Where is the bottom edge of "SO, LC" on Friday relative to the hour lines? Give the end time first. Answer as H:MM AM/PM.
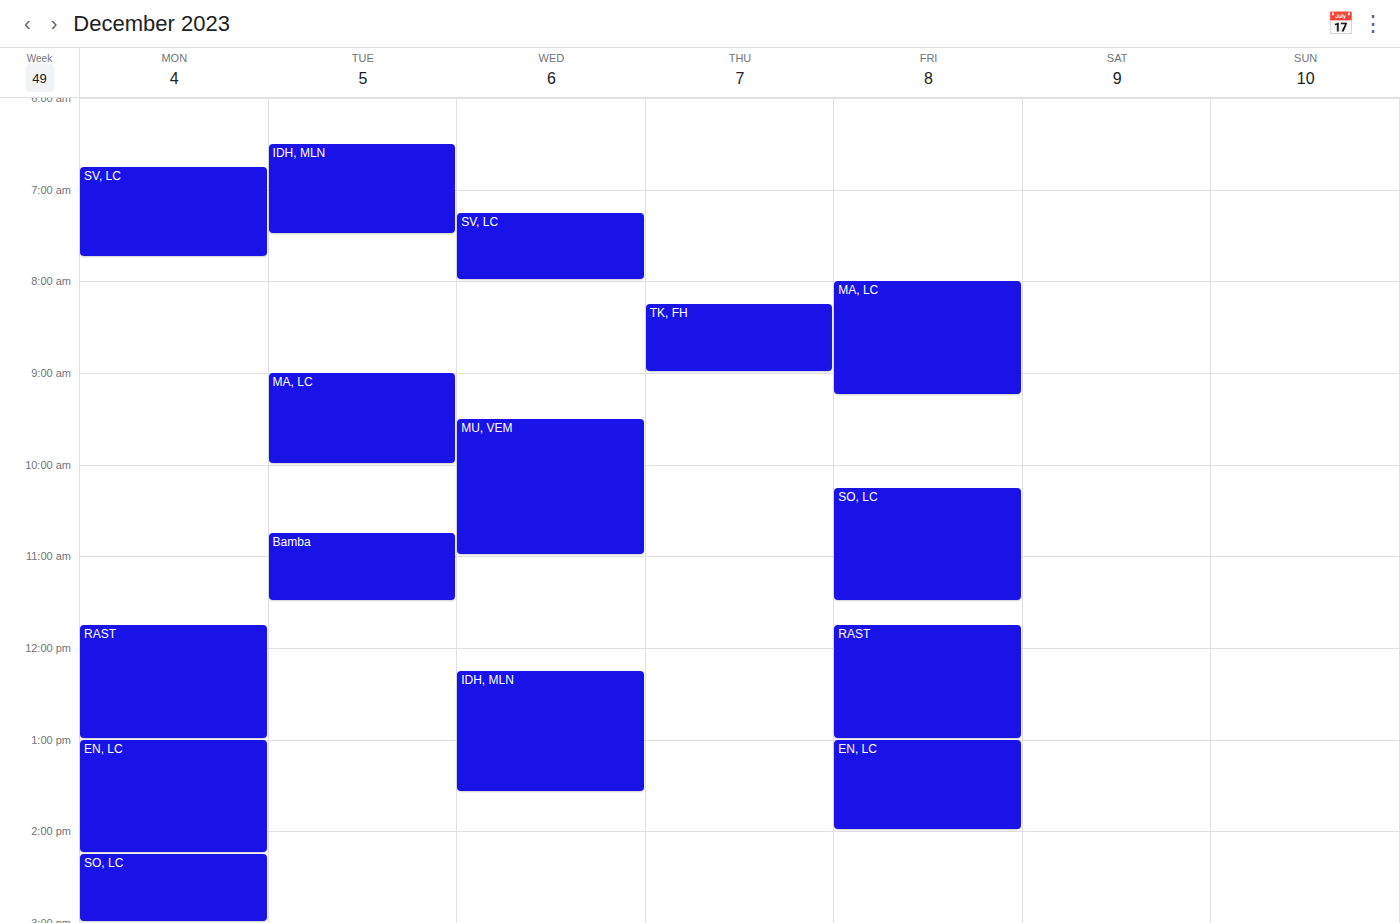
11:30 AM -- halfway between the 11 AM and 12 PM lines.